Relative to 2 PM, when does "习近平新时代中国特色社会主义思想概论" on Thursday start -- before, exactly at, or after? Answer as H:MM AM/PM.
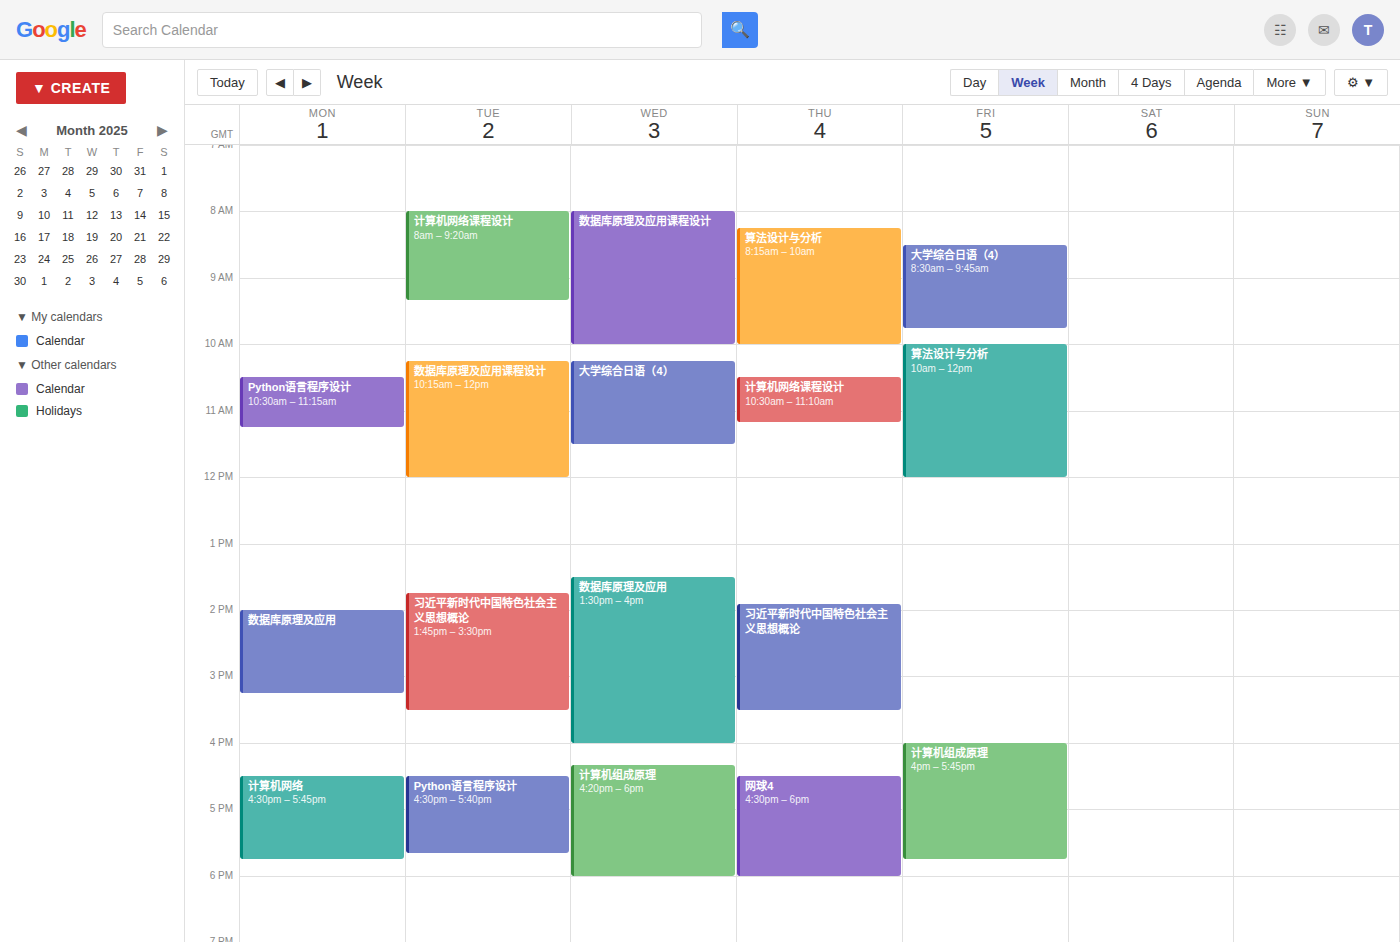
1:55 PM -- before 2 PM, 5 minutes above the 2 PM line.